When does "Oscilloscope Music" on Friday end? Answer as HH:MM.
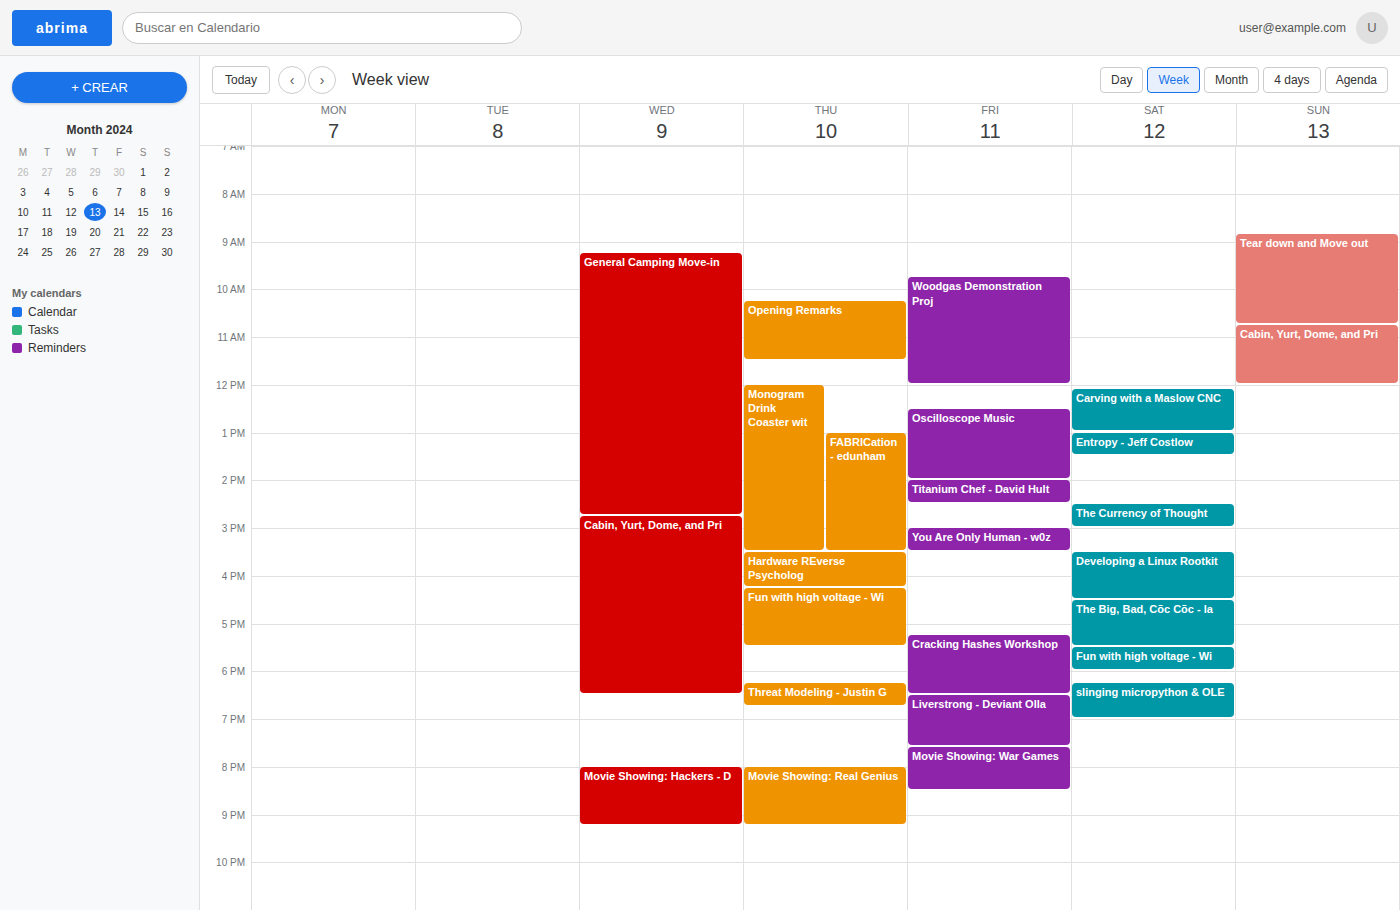
14:00